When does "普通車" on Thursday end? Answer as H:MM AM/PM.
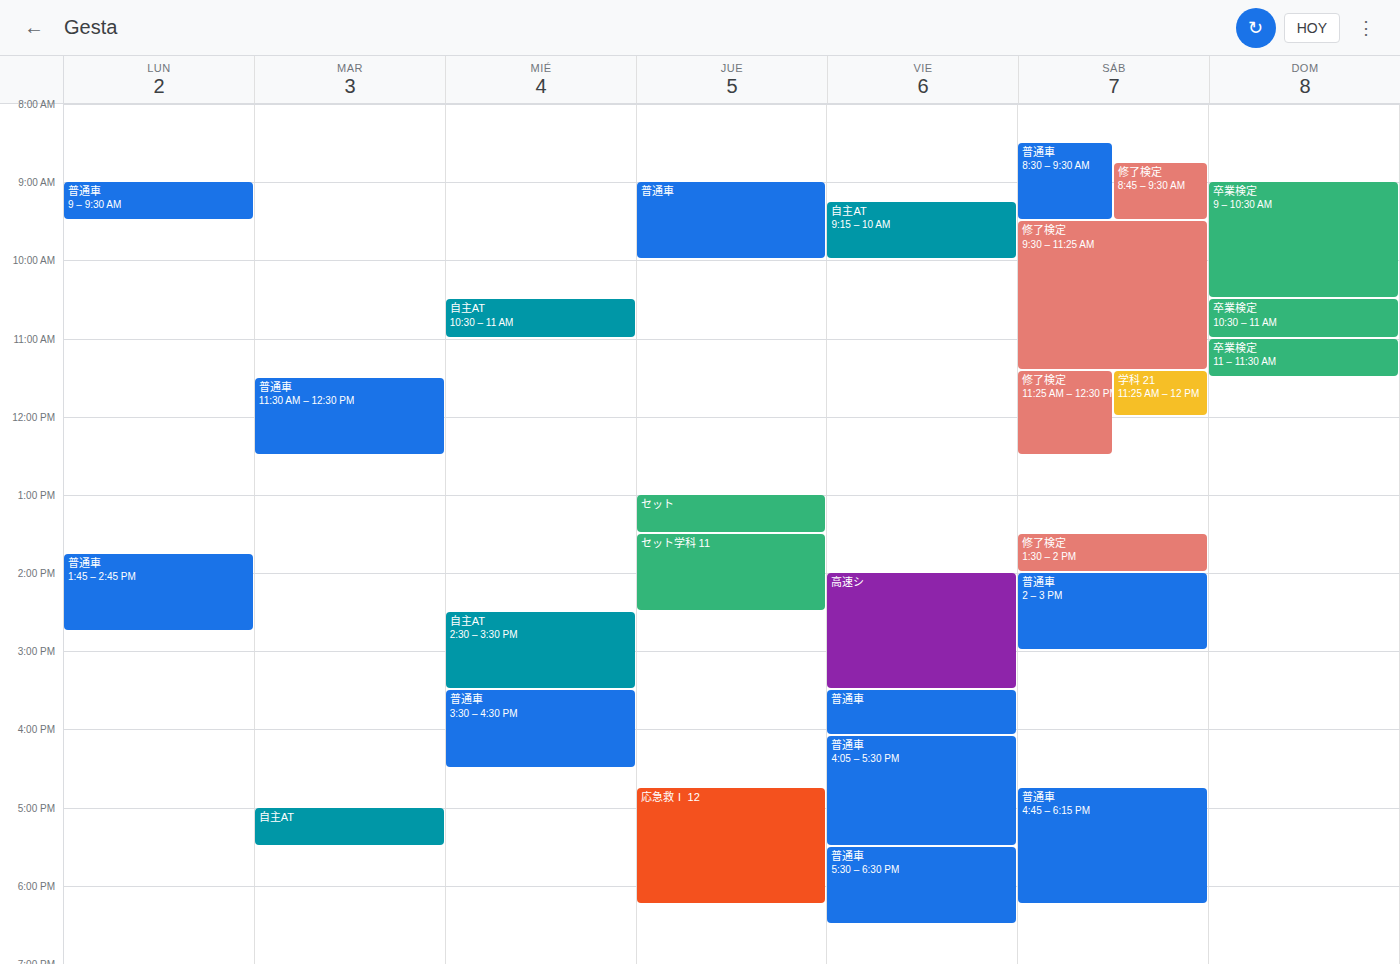
10:00 AM